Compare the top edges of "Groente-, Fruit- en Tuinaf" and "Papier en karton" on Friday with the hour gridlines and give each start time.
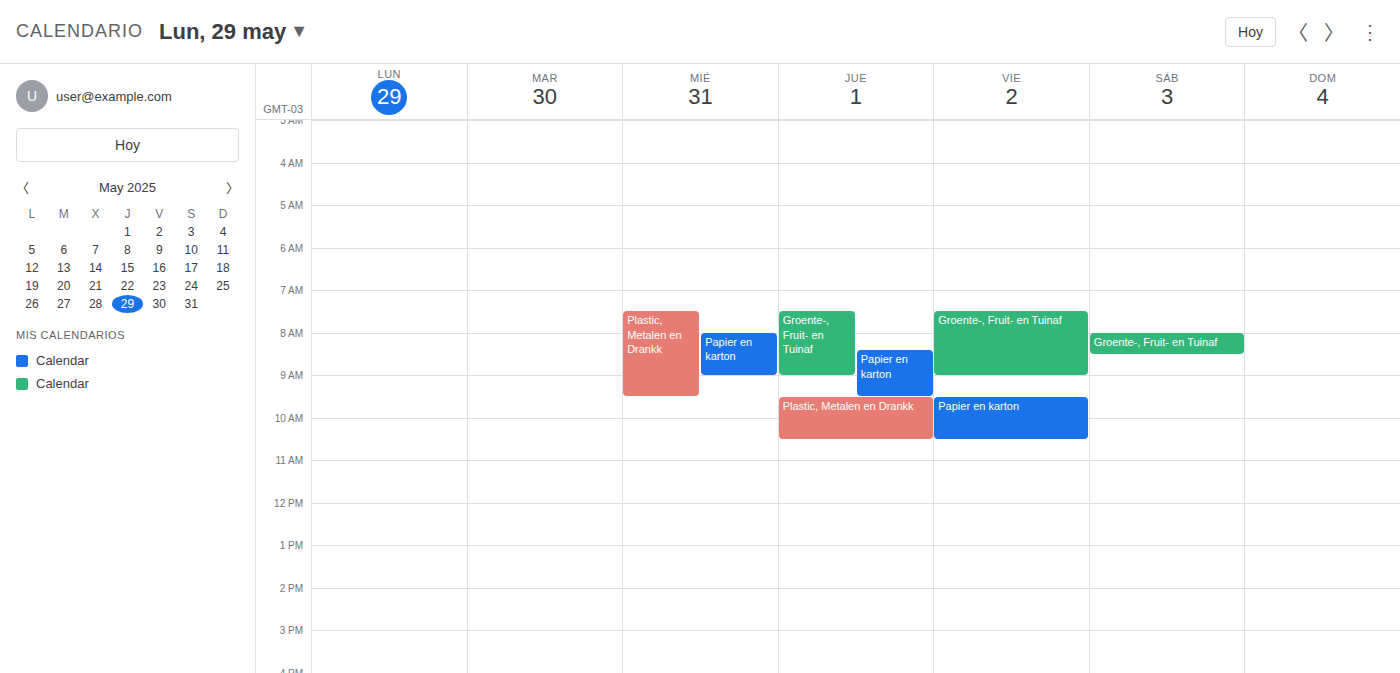
"Groente-, Fruit- en Tuinaf": 07:30, halfway between the 07:00 and 08:00 lines. "Papier en karton": 09:30, halfway between the 09:00 and 10:00 lines.